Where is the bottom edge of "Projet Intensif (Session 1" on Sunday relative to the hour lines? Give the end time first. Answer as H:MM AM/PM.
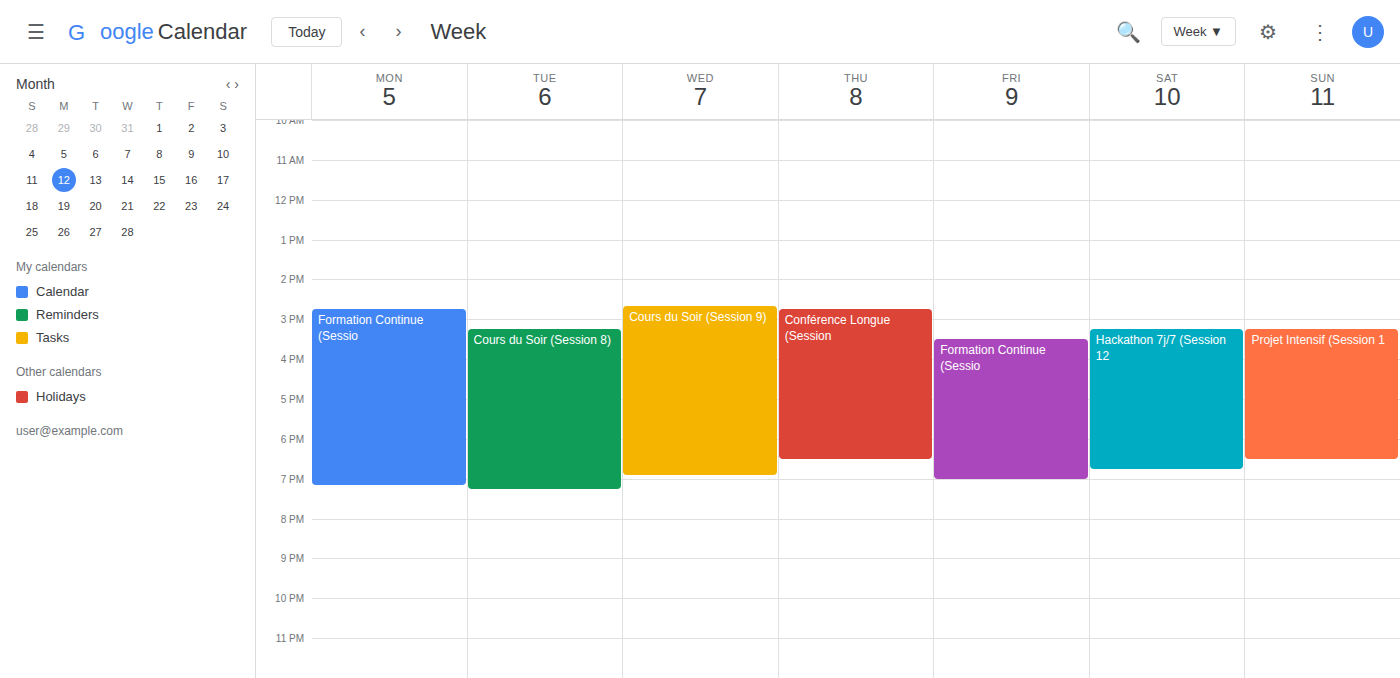
6:30 PM -- halfway between the 6 PM and 7 PM lines.